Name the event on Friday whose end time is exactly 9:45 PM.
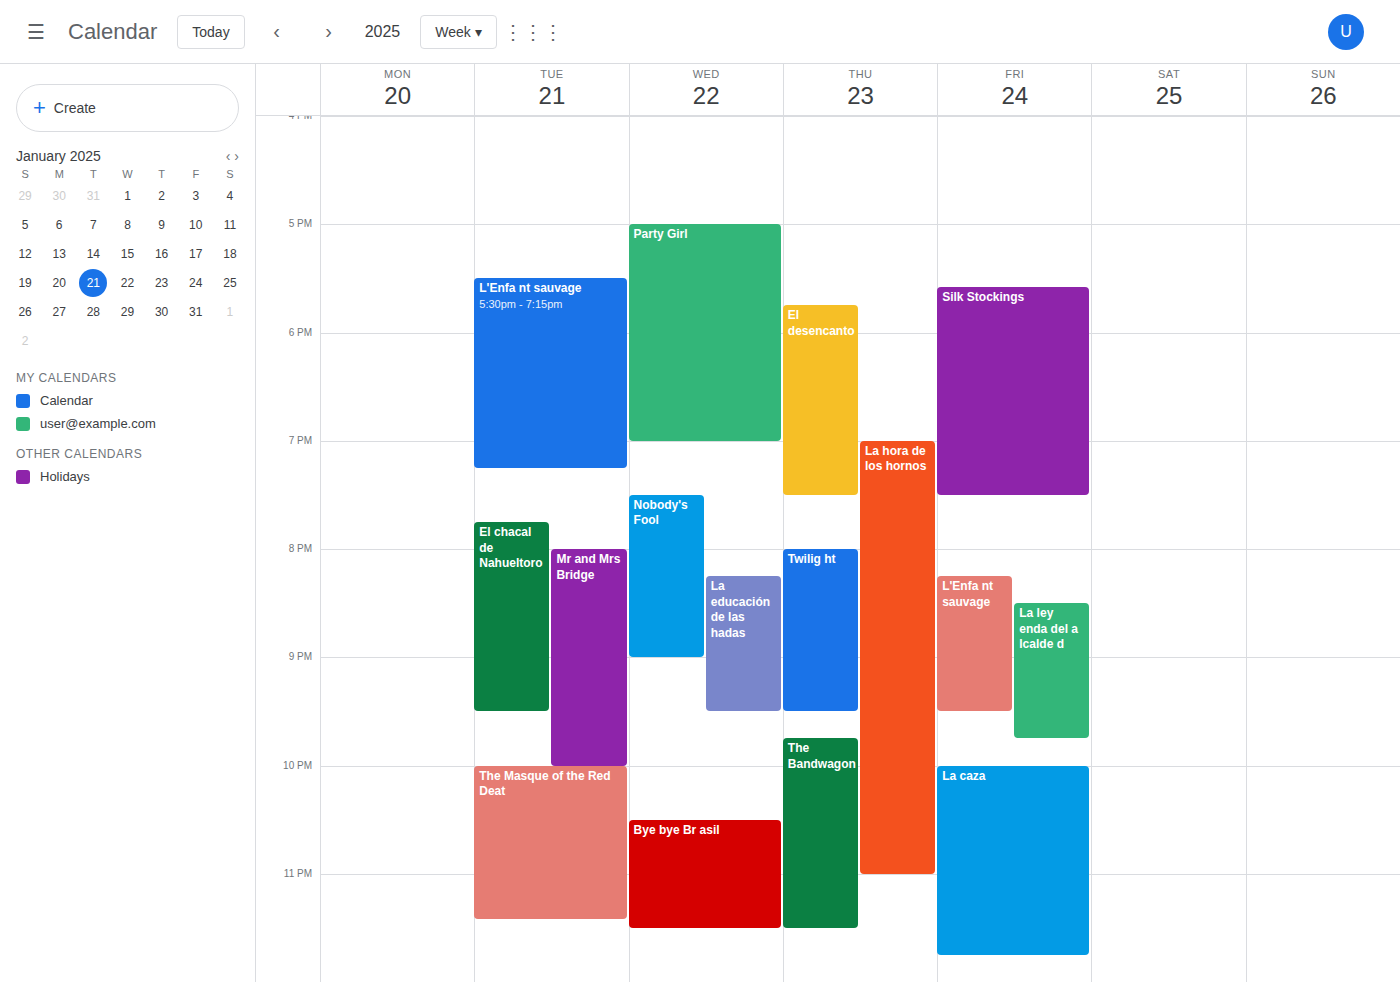
"La ley enda del a lcalde d"